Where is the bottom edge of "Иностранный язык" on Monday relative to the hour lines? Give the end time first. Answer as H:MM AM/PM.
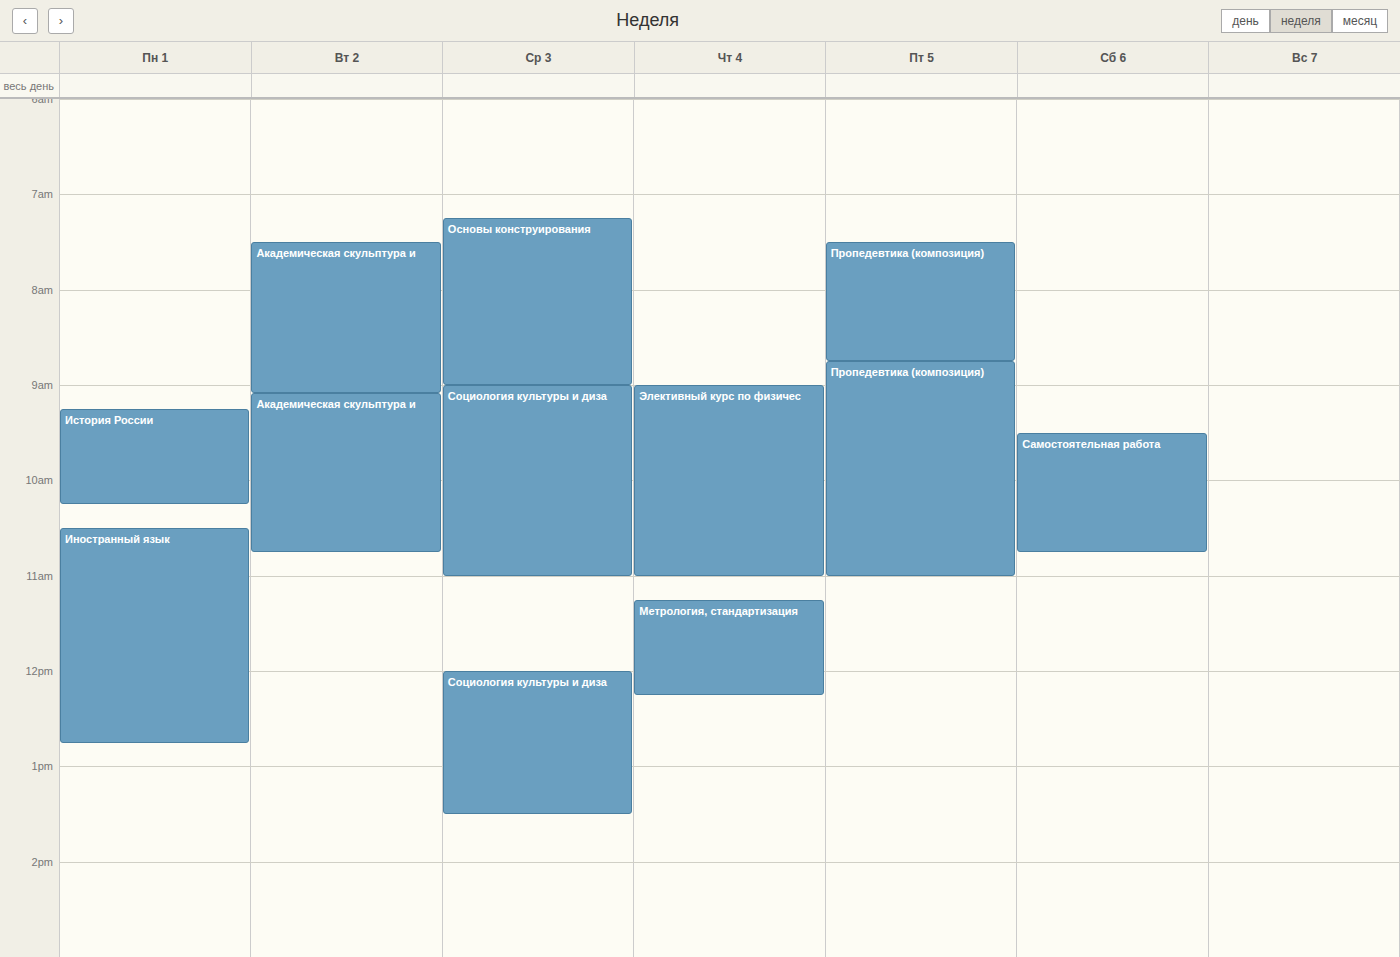
12:45 PM -- neither: three quarters of the way from the 12 PM line to the 1 PM line.